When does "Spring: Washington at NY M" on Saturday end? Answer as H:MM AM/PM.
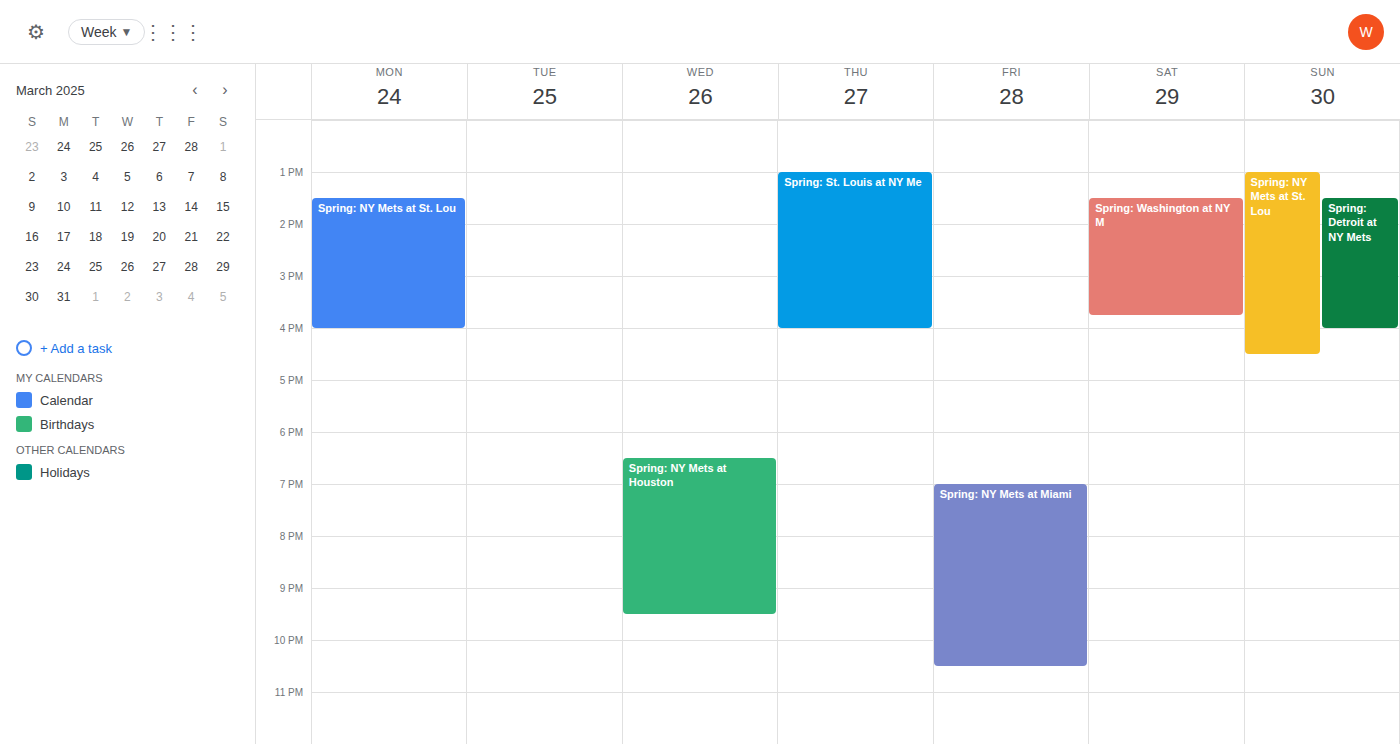
3:45 PM